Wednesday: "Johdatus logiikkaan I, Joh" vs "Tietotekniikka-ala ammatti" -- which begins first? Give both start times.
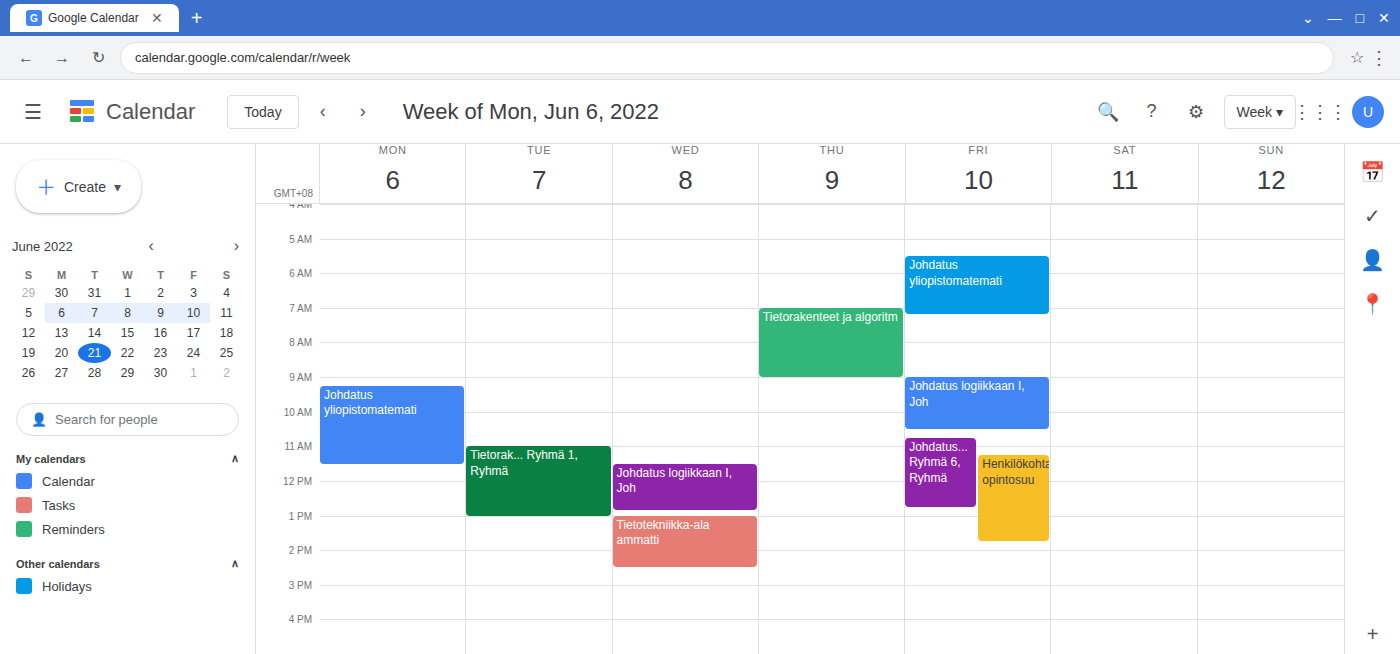
"Johdatus logiikkaan I, Joh" 11:30 AM; "Tietotekniikka-ala ammatti" 1:00 PM.